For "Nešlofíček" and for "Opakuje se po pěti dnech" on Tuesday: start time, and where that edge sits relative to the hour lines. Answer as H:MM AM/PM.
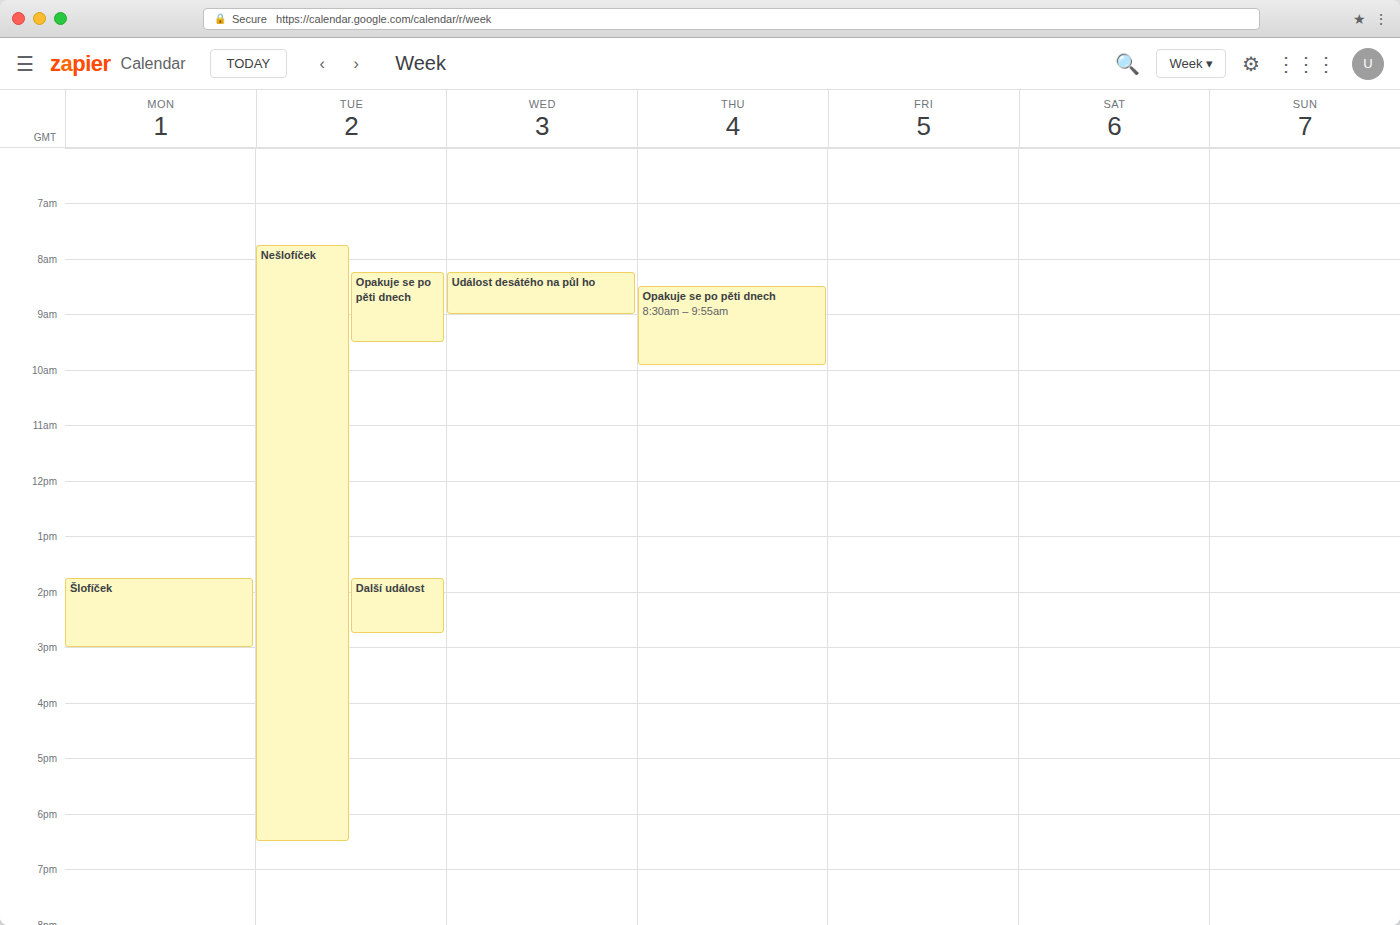
"Nešlofíček": 7:45 AM, neither: three quarters of the way from the 7 AM line to the 8 AM line. "Opakuje se po pěti dnech": 8:15 AM, neither: a quarter of the way from the 8 AM line to the 9 AM line.